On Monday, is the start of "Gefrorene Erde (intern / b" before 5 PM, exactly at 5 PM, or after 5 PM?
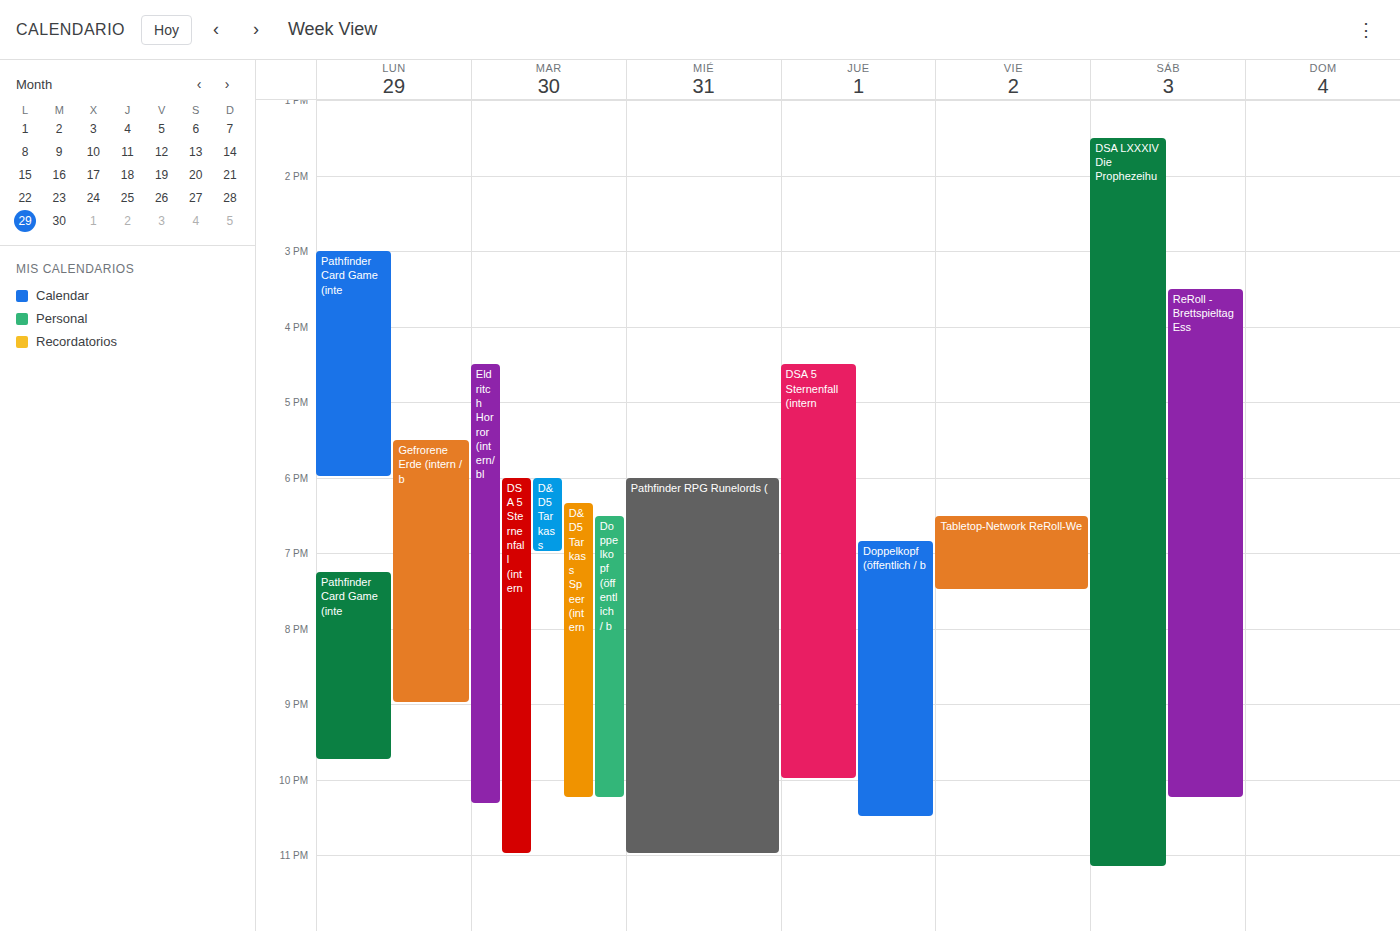
5:30 PM -- after 5 PM, 30 minutes below the 5 PM line.